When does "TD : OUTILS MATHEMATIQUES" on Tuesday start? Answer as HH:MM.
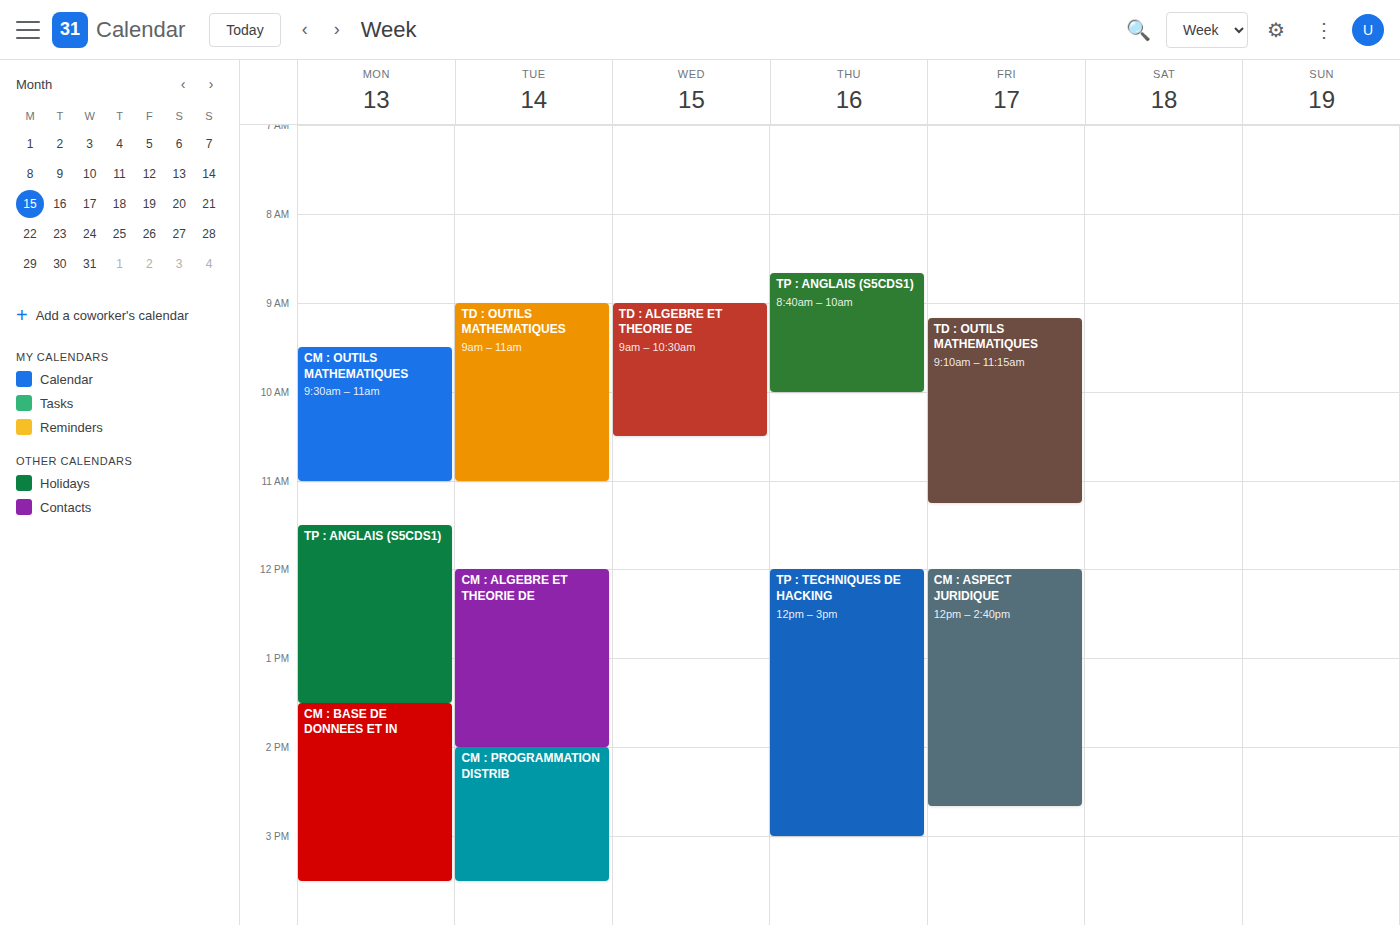
09:00